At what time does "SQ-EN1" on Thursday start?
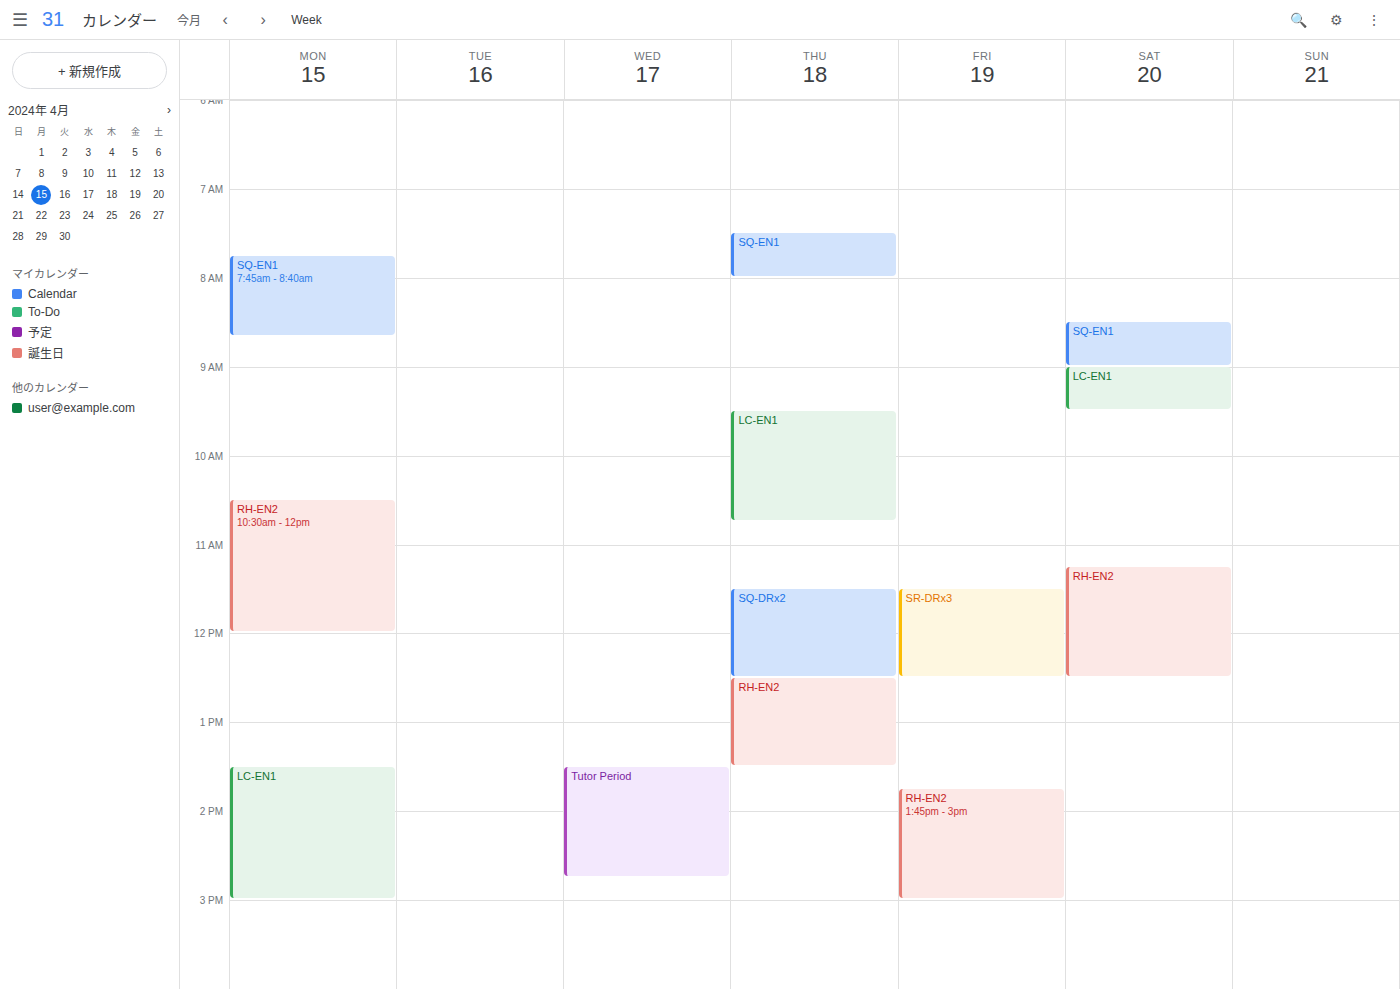
07:30